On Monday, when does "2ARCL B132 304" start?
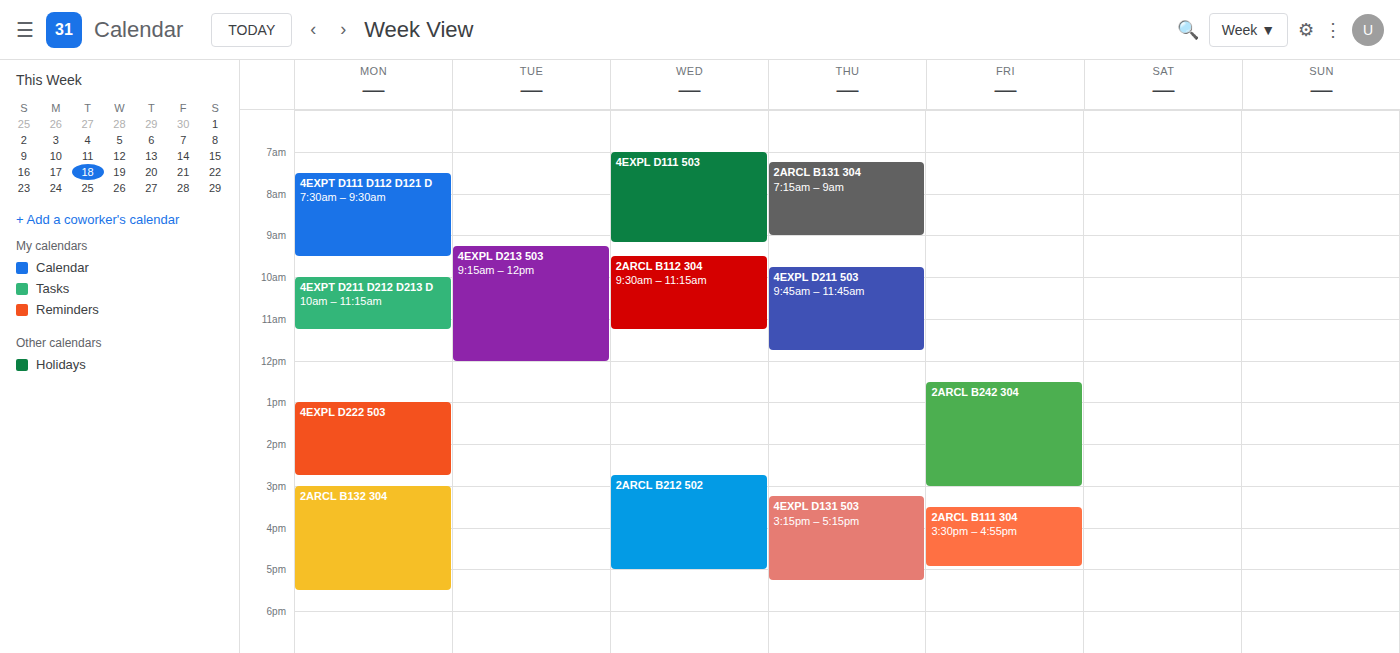
3:00 PM